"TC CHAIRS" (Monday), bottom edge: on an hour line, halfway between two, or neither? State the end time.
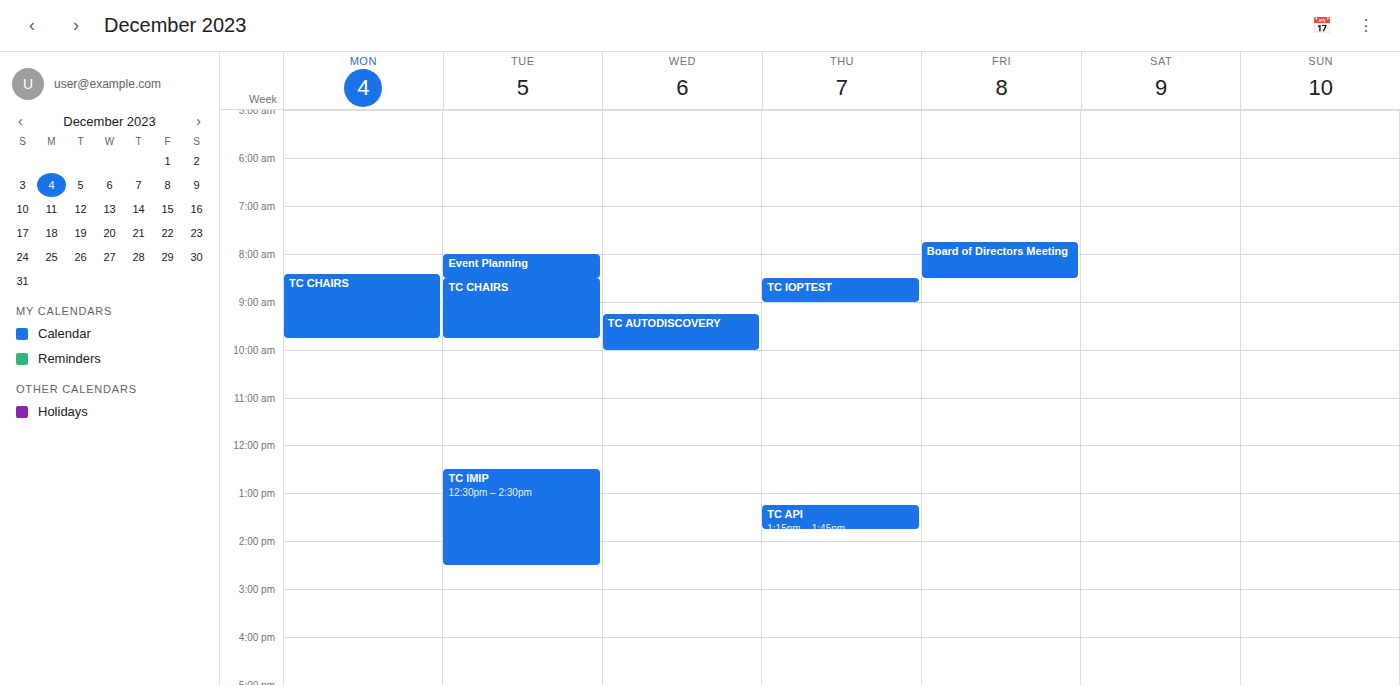
9:45 AM -- neither: three quarters of the way from the 9 AM line to the 10 AM line.